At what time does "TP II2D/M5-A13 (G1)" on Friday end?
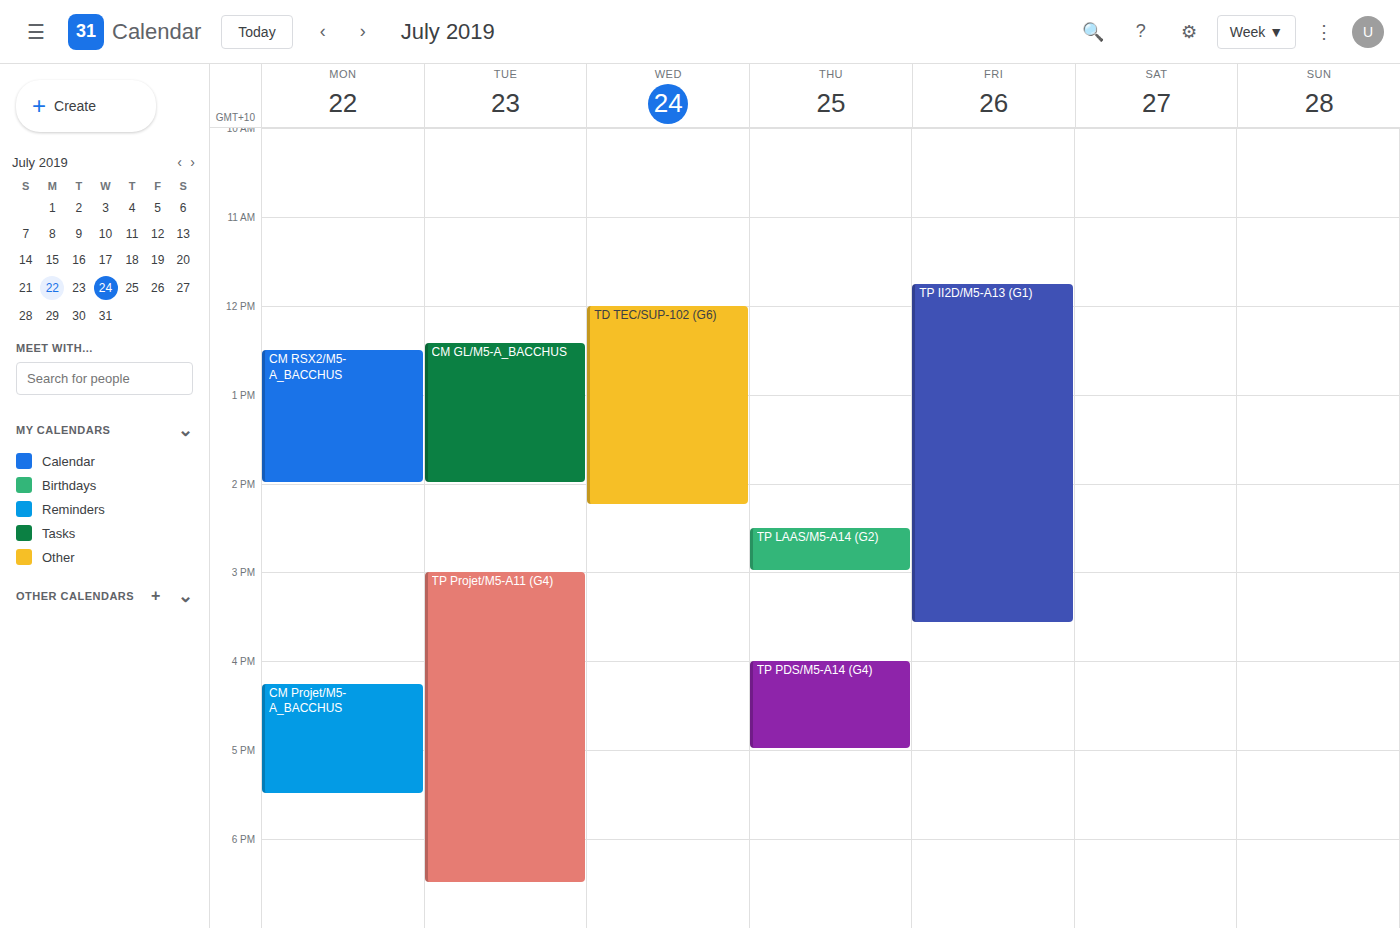
15:35